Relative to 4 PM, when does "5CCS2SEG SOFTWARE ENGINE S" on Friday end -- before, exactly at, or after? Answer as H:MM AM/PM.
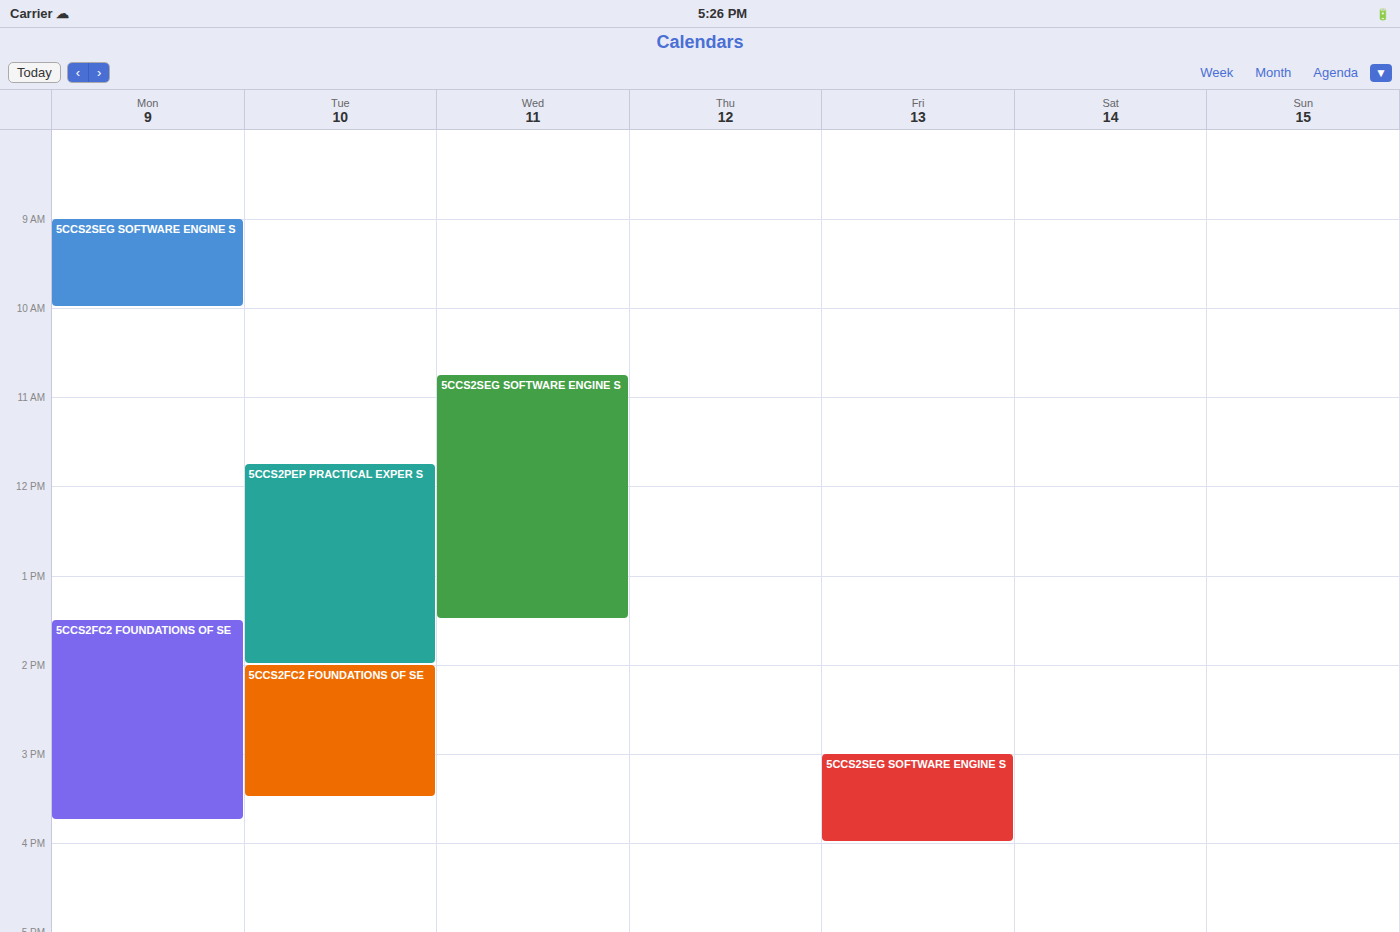
4:00 PM -- exactly at 4 PM, on the 4 PM line.